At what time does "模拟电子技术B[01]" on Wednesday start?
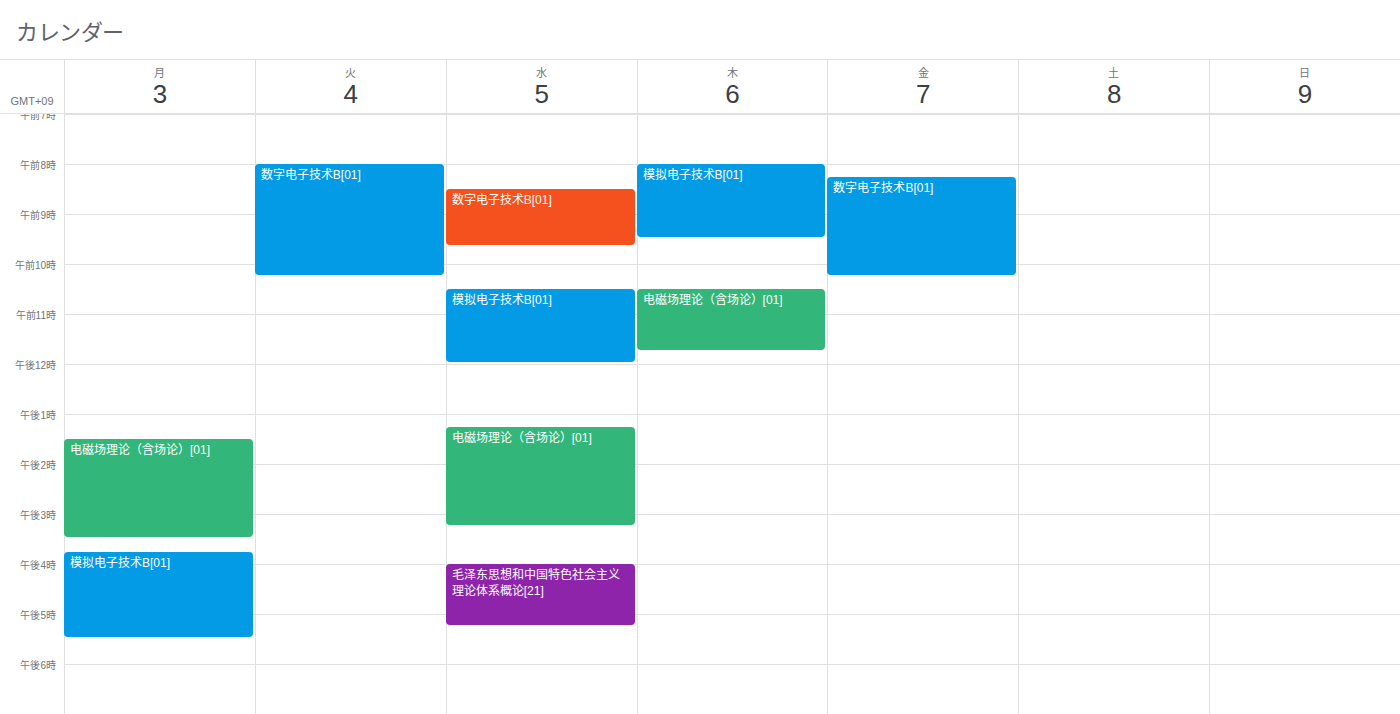
10:30 AM